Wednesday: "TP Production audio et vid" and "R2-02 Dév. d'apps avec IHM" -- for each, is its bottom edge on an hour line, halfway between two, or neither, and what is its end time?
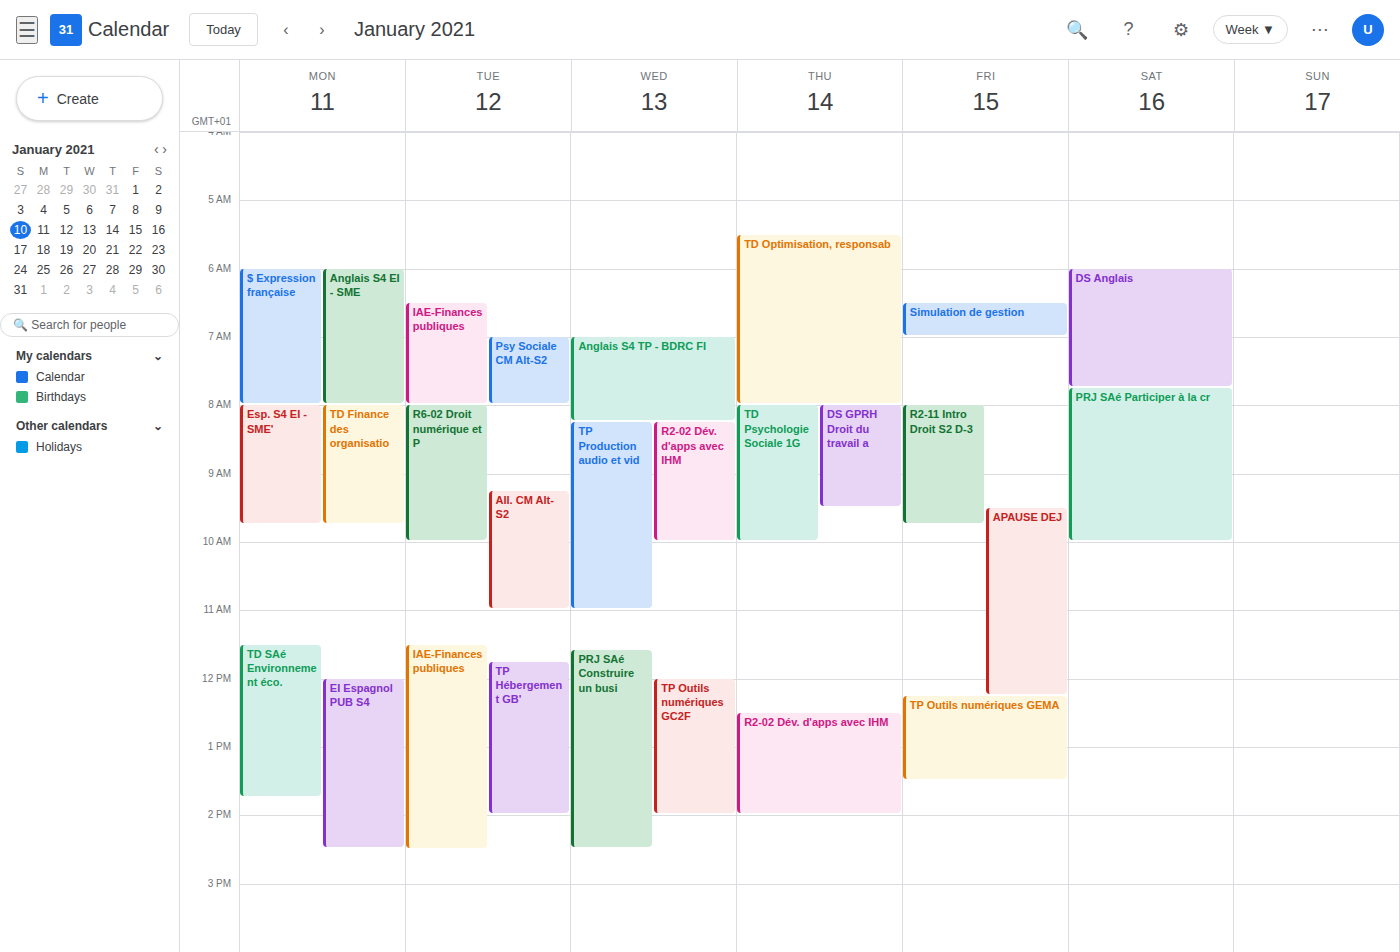
"TP Production audio et vid": 11:00 AM, exactly on the 11 AM line. "R2-02 Dév. d'apps avec IHM": 10:00 AM, exactly on the 10 AM line.